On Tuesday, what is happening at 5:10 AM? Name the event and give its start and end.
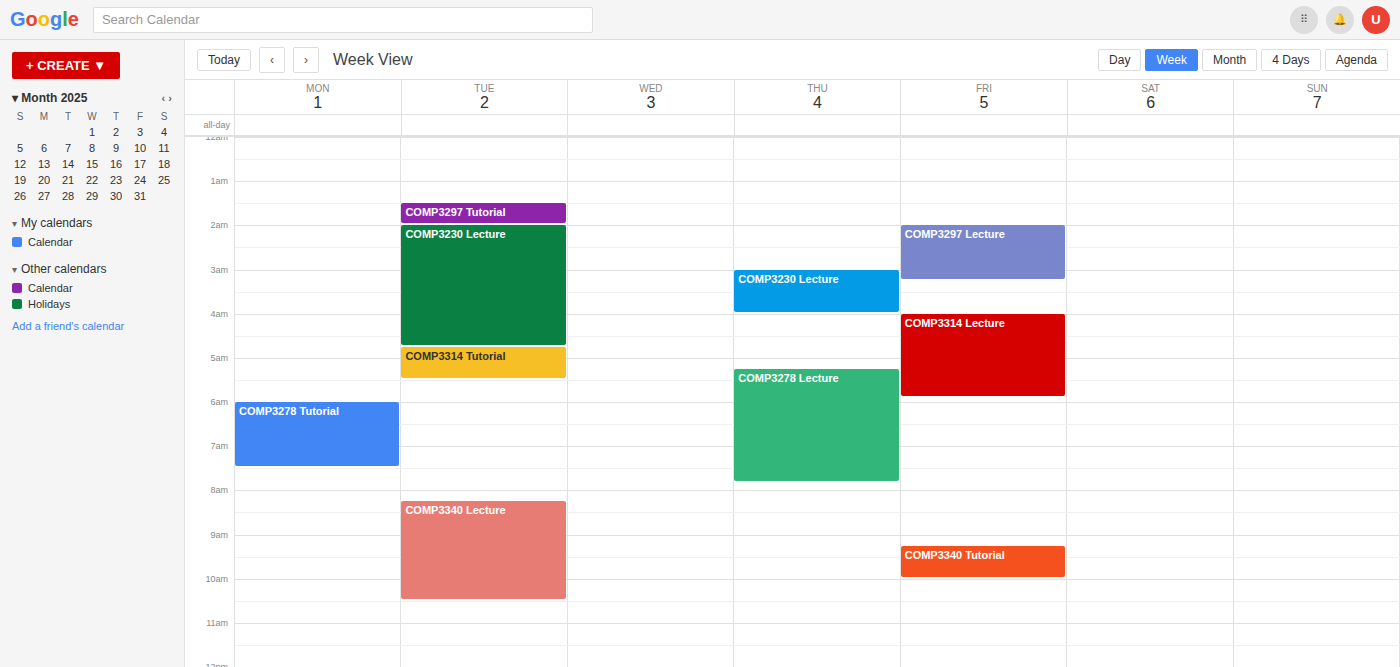
"COMP3314 Tutorial", 4:45 AM to 5:30 AM